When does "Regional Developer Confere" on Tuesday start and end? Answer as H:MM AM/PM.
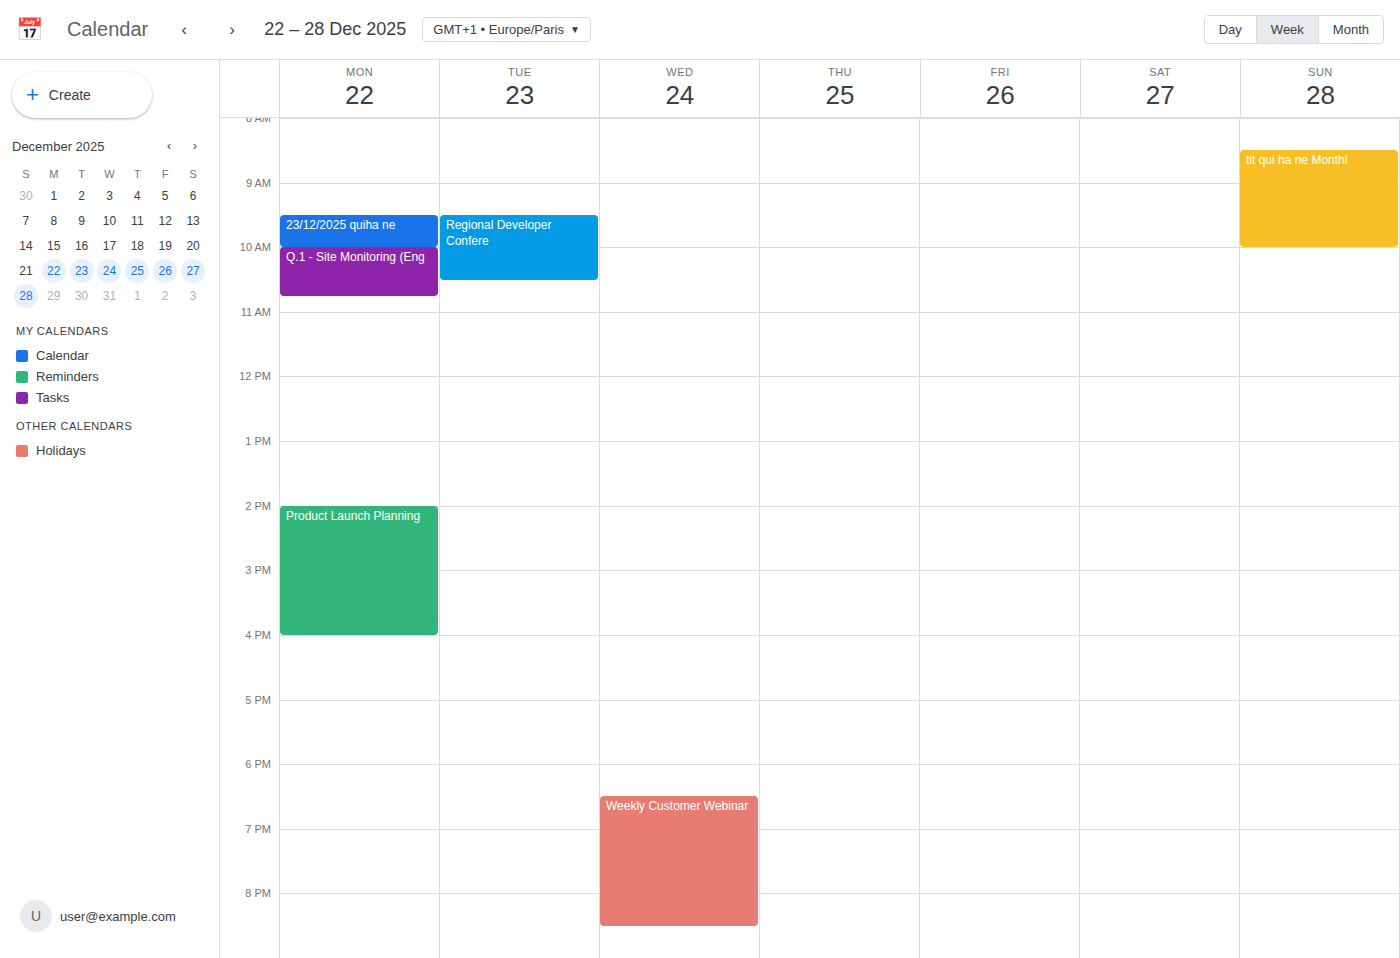
9:30 AM to 10:30 AM